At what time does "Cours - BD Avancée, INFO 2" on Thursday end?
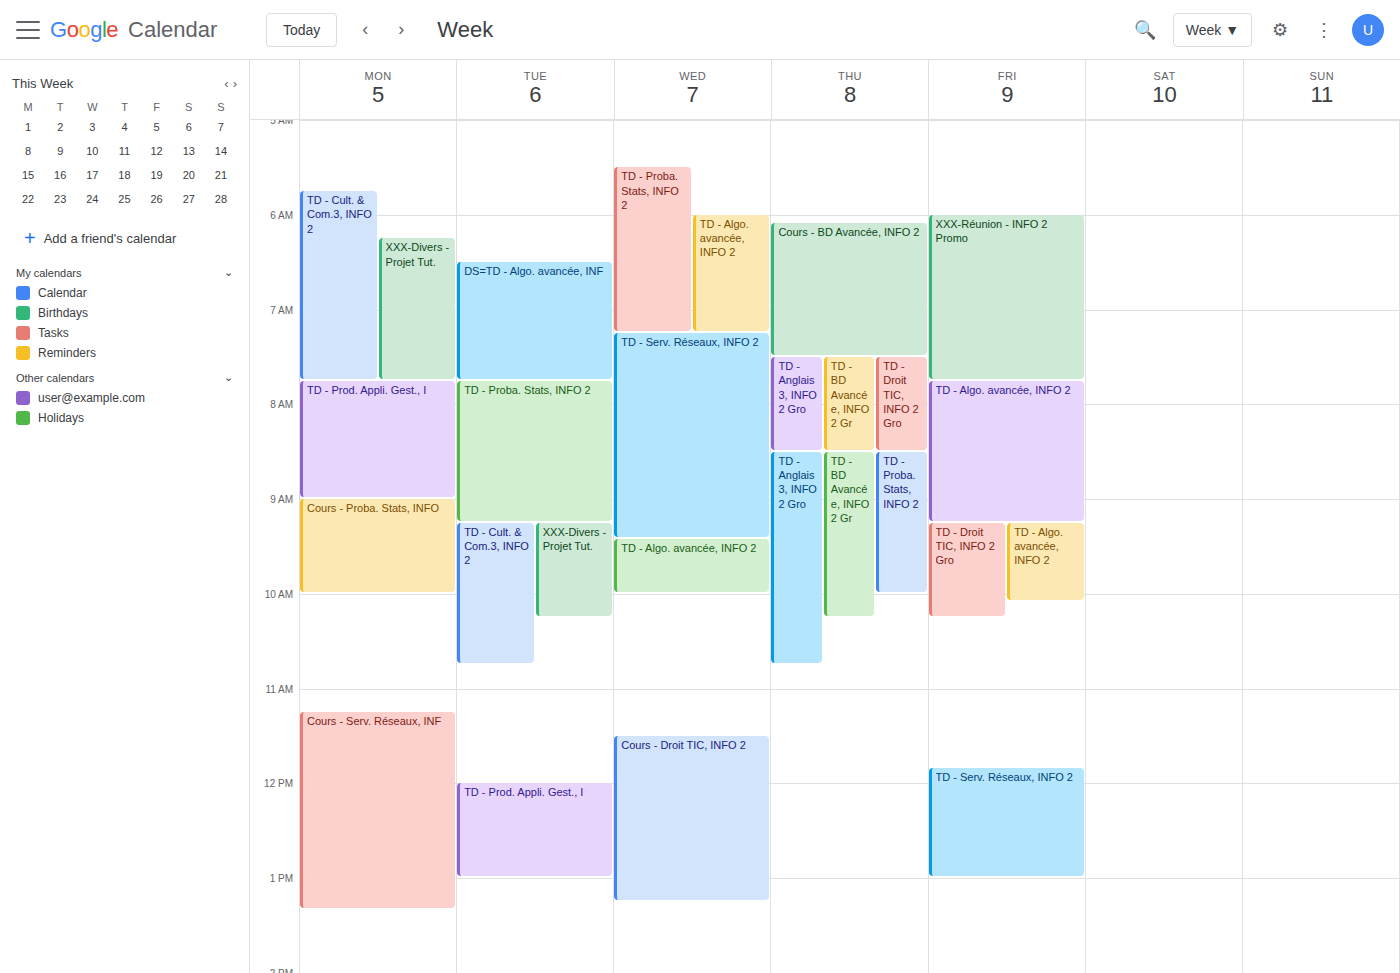
7:30 AM